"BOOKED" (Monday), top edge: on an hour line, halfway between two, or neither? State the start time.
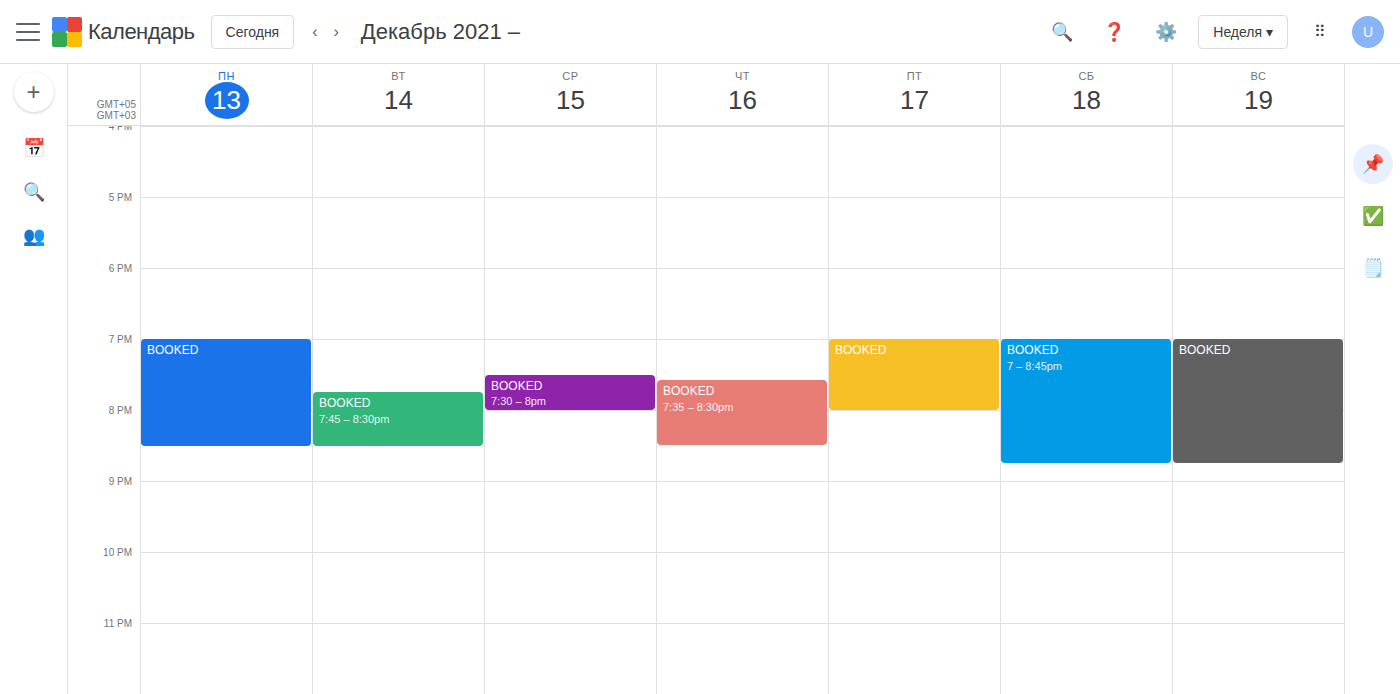
7:00 PM -- exactly on the 7 PM line.